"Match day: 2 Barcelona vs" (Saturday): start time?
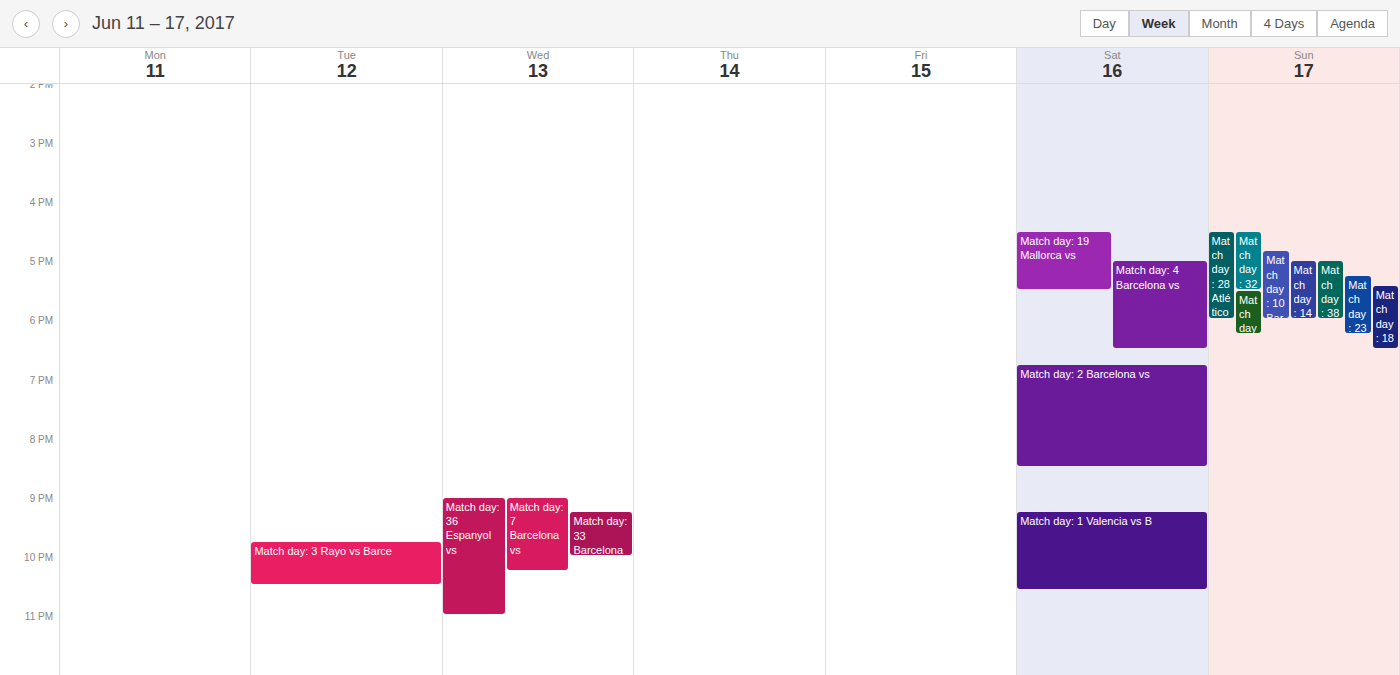
6:45 PM